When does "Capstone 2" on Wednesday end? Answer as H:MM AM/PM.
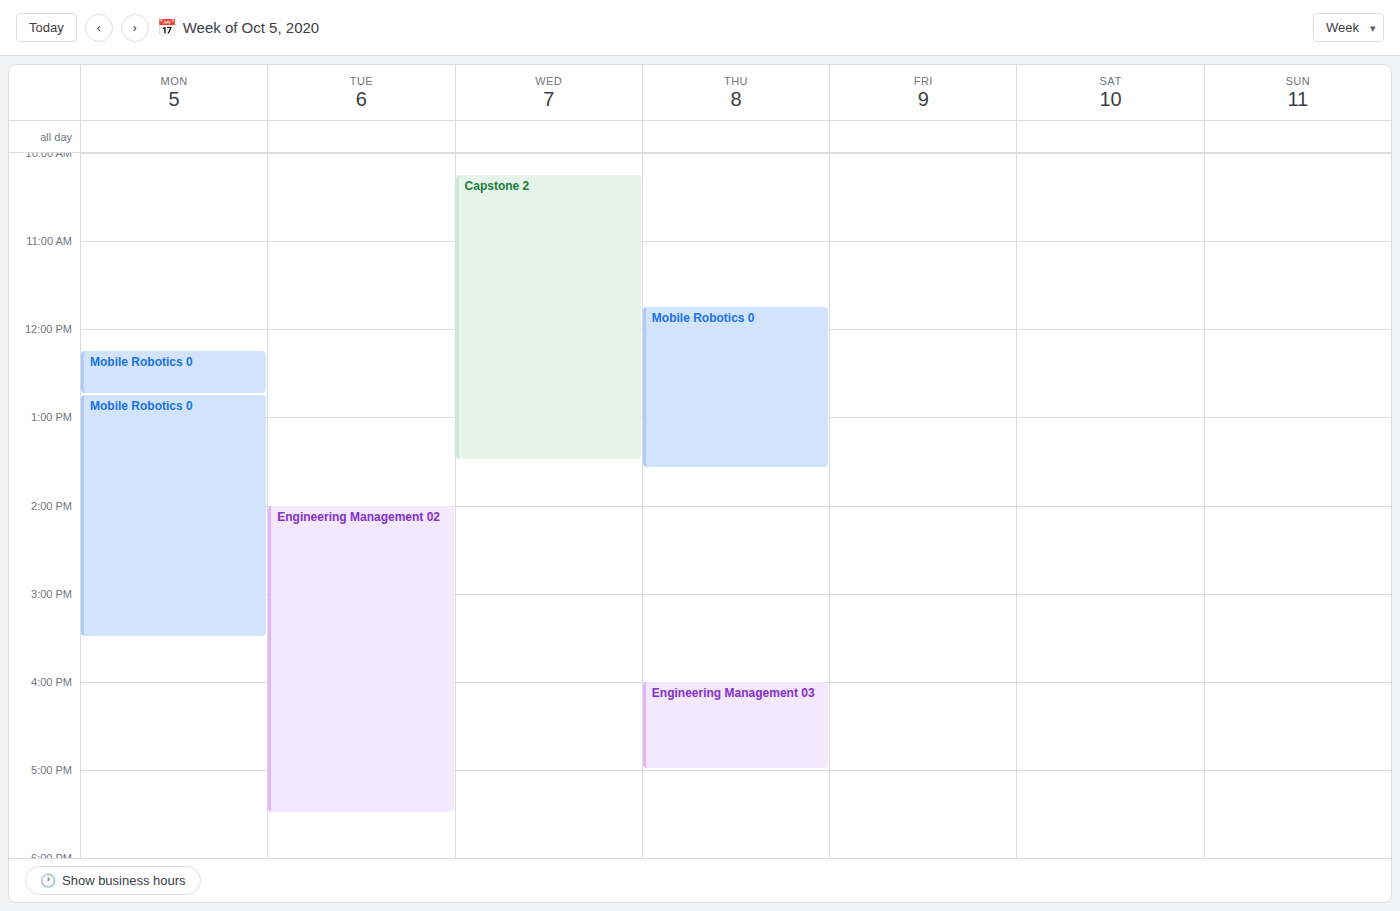
1:30 PM